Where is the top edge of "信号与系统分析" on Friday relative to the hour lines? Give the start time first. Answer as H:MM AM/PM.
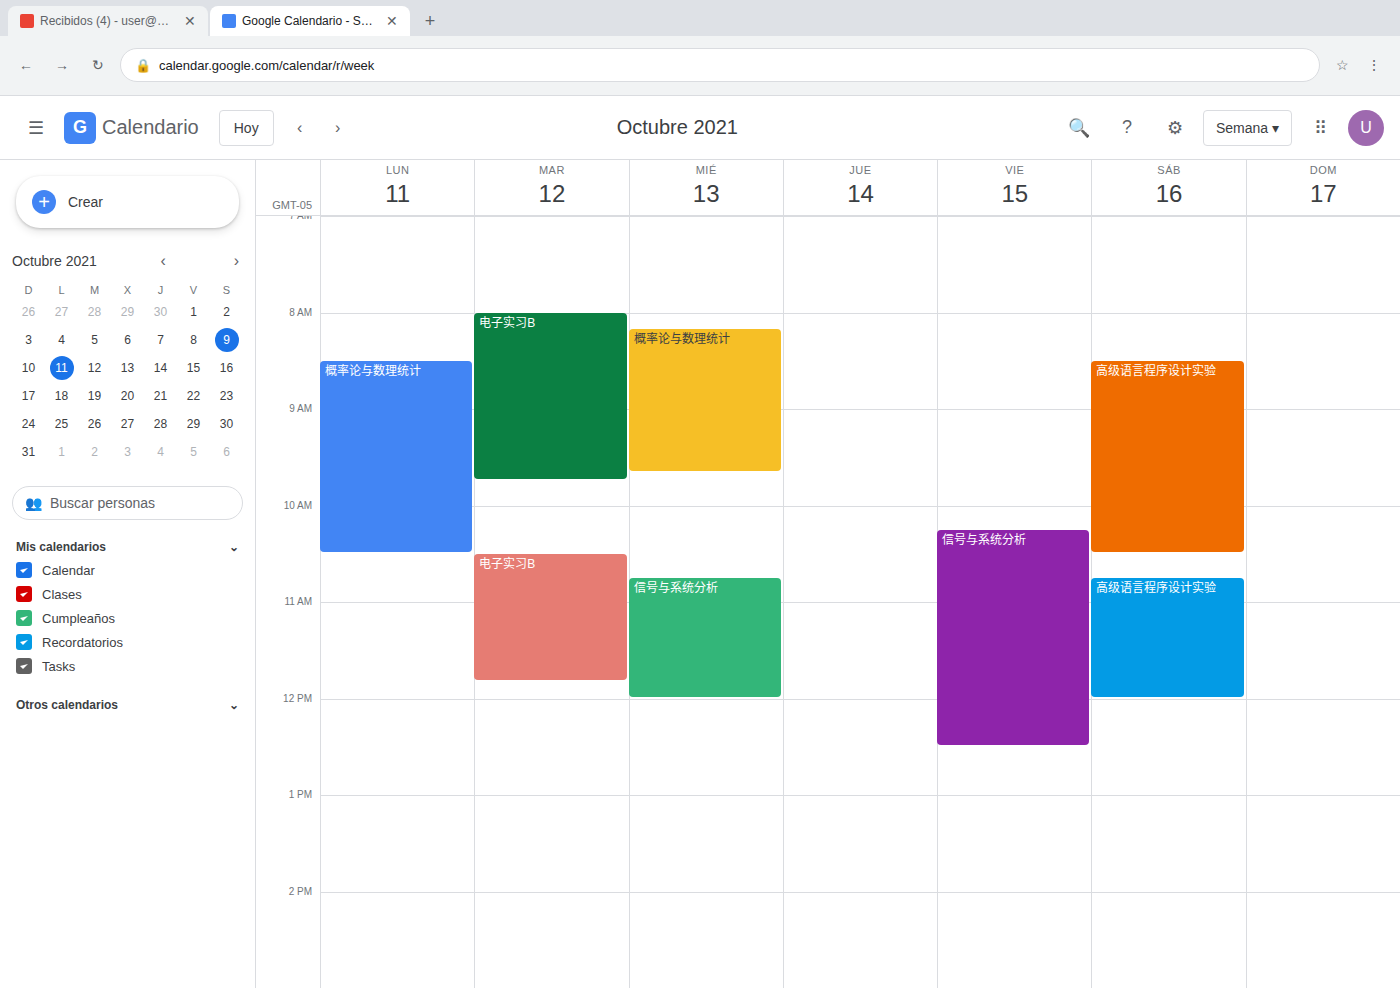
10:15 AM -- neither: a quarter of the way from the 10 AM line to the 11 AM line.